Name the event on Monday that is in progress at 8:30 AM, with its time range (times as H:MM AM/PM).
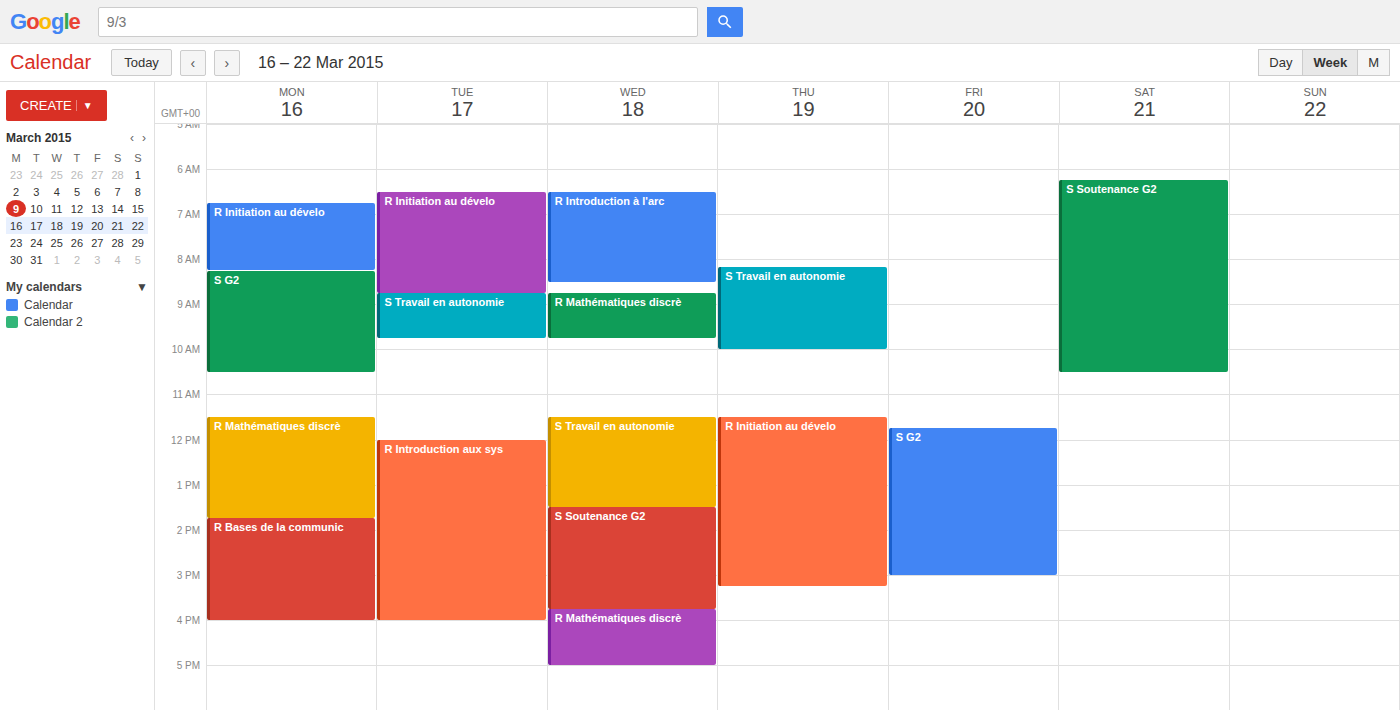
"S G2", 8:15 AM to 10:30 AM